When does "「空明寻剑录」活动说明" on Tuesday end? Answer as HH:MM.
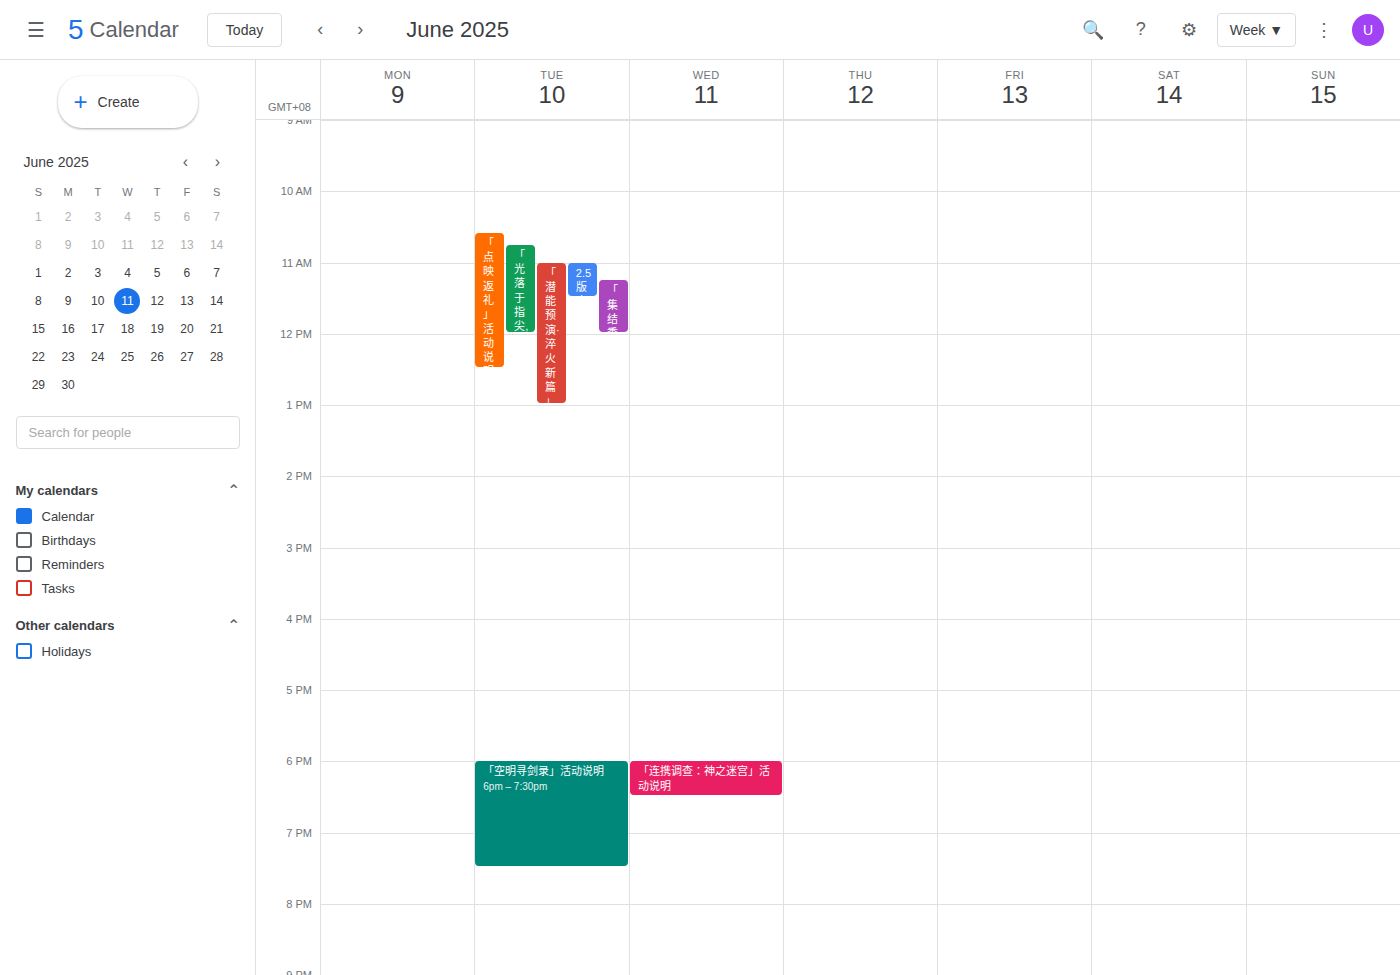
19:30